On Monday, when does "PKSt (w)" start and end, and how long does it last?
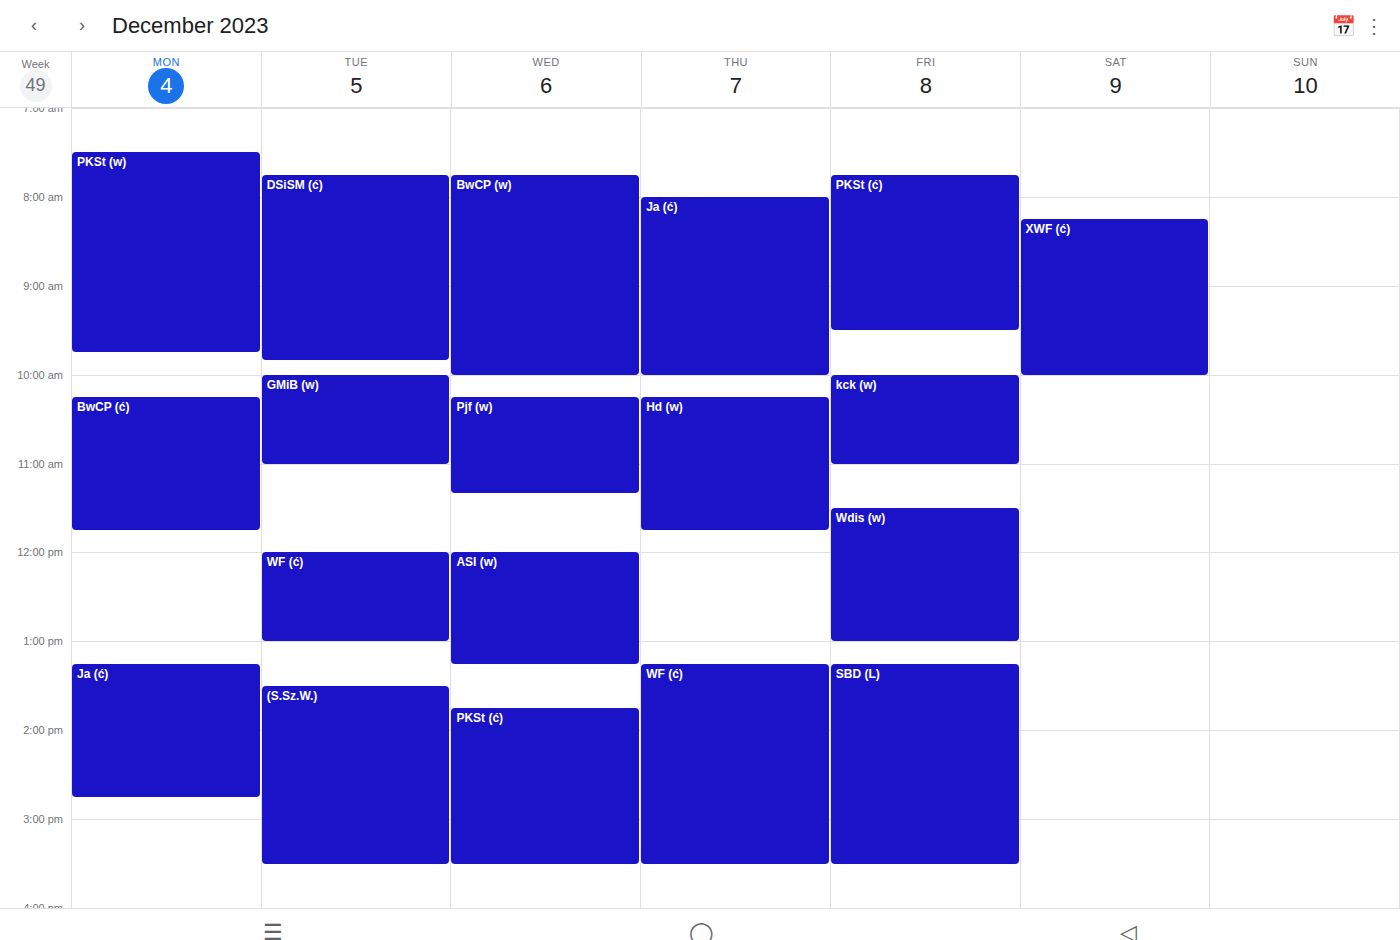
7:30 AM to 9:45 AM, 2 hours 15 minutes